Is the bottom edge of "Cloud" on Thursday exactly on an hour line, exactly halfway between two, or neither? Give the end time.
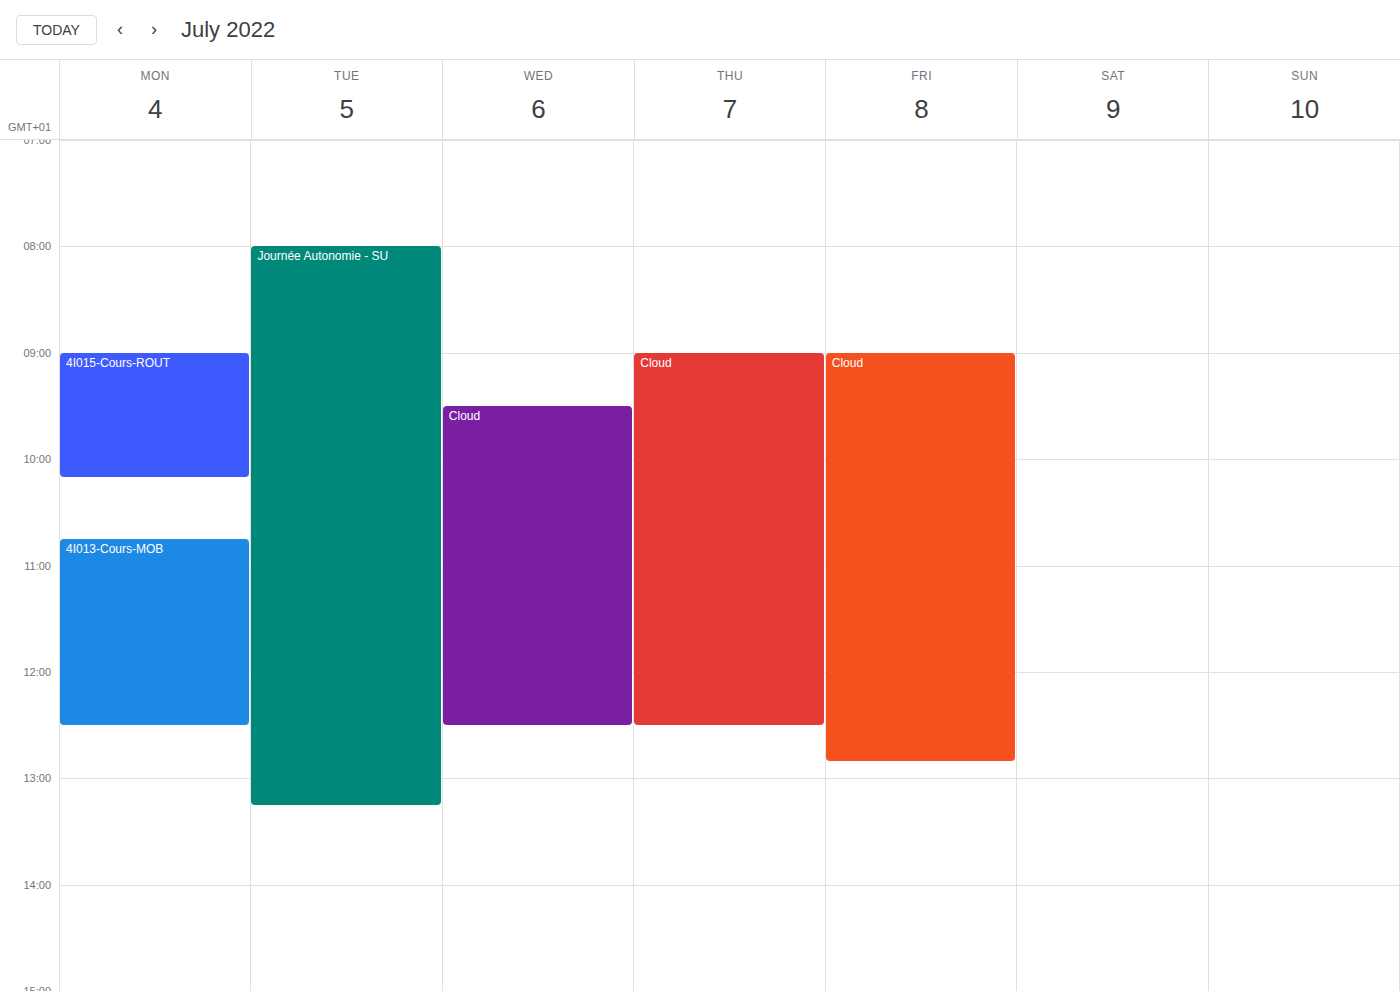
12:30 -- halfway between the 12:00 and 13:00 lines.